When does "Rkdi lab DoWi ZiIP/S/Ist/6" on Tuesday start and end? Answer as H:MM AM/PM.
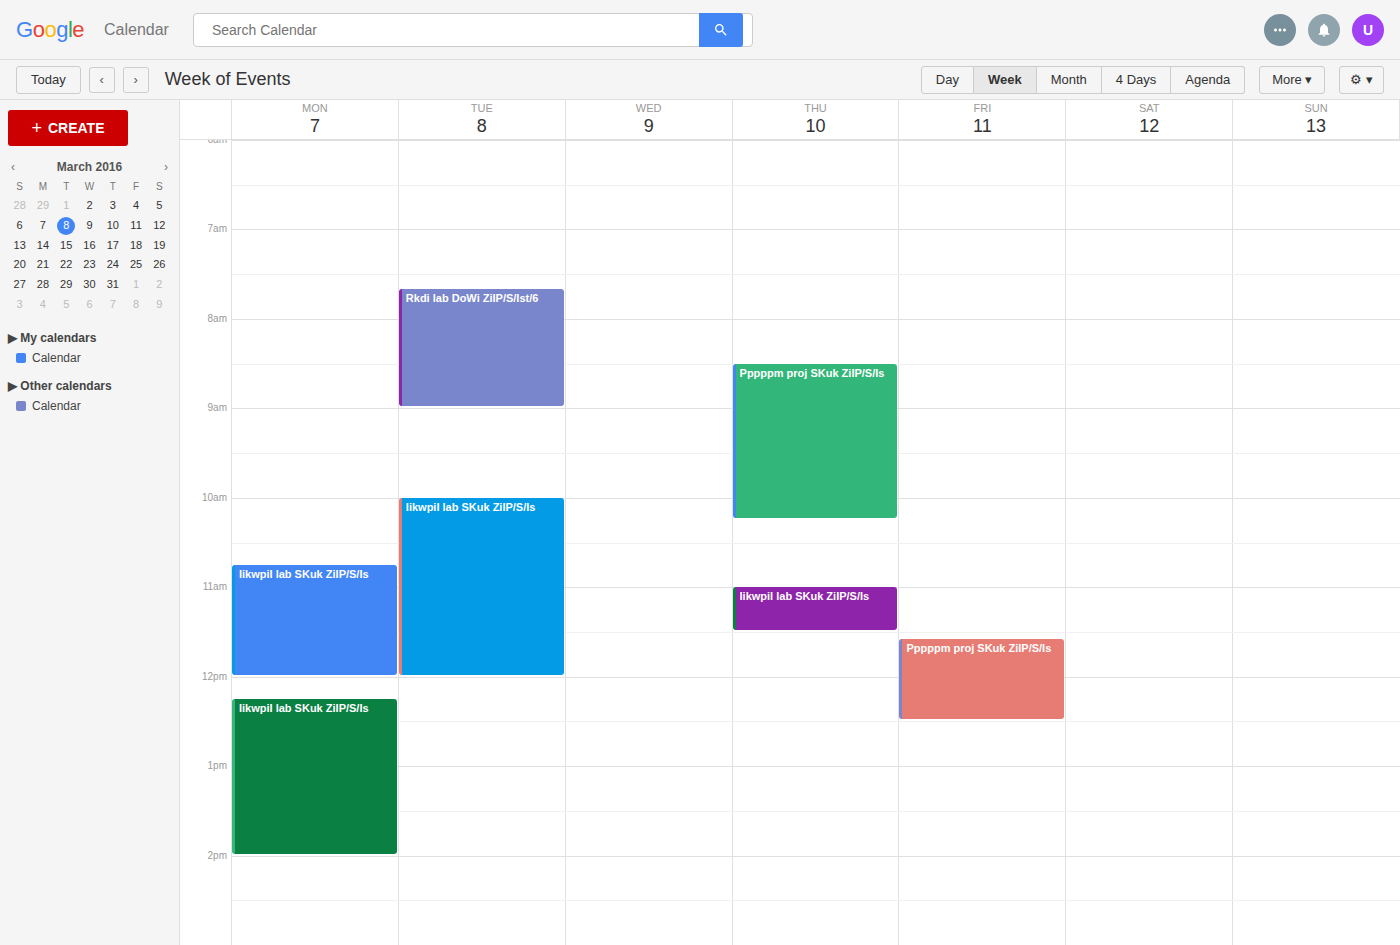
7:40 AM to 9:00 AM